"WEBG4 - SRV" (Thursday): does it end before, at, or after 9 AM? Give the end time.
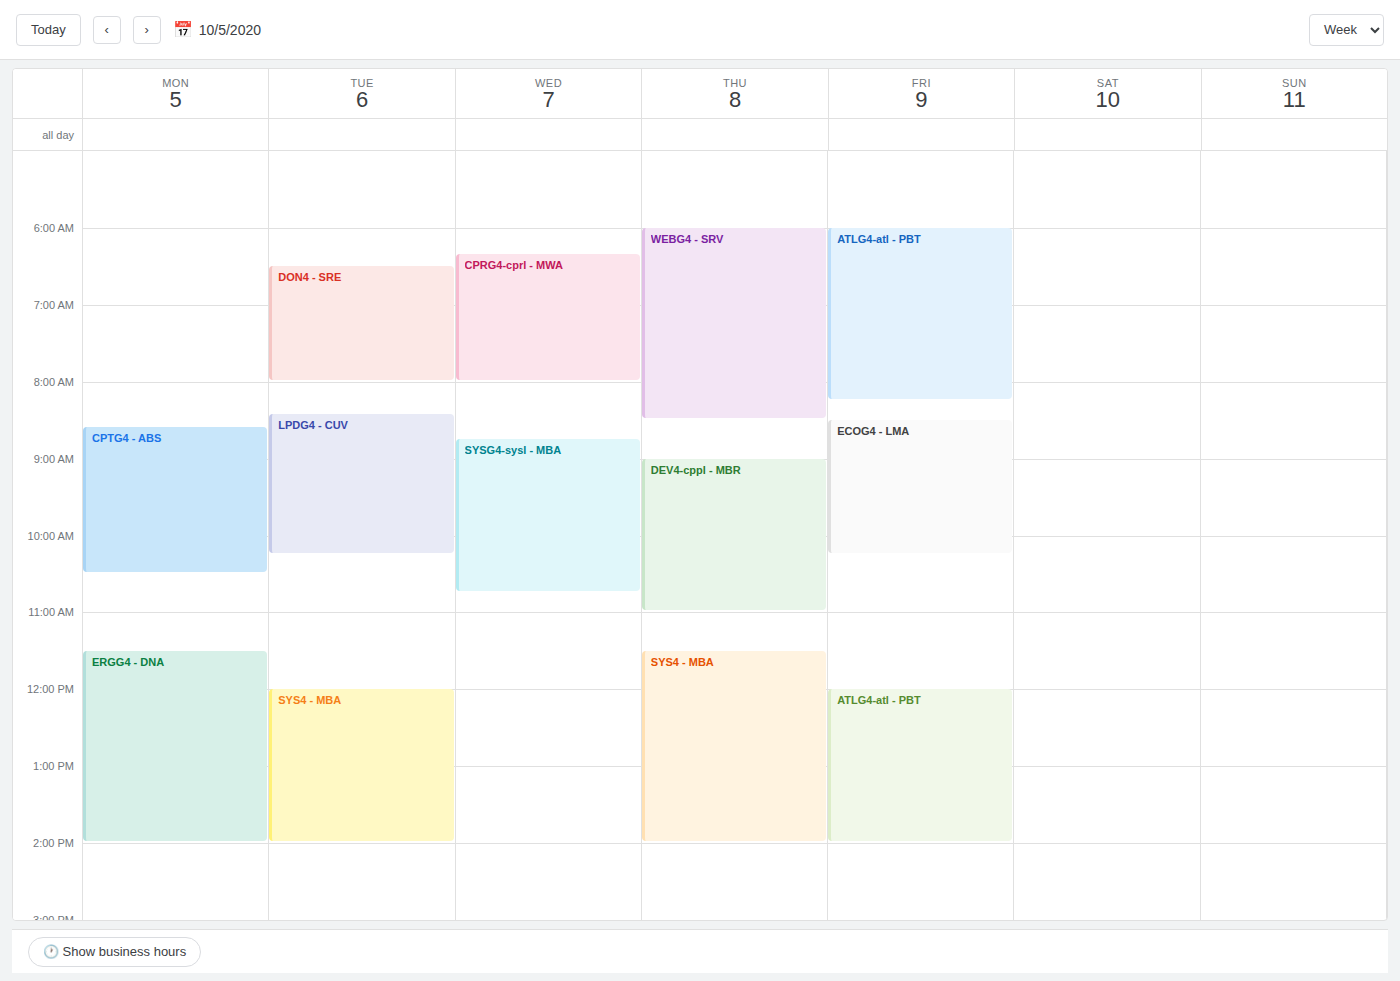
8:30 AM -- before 9 AM, 30 minutes above the 9 AM line.